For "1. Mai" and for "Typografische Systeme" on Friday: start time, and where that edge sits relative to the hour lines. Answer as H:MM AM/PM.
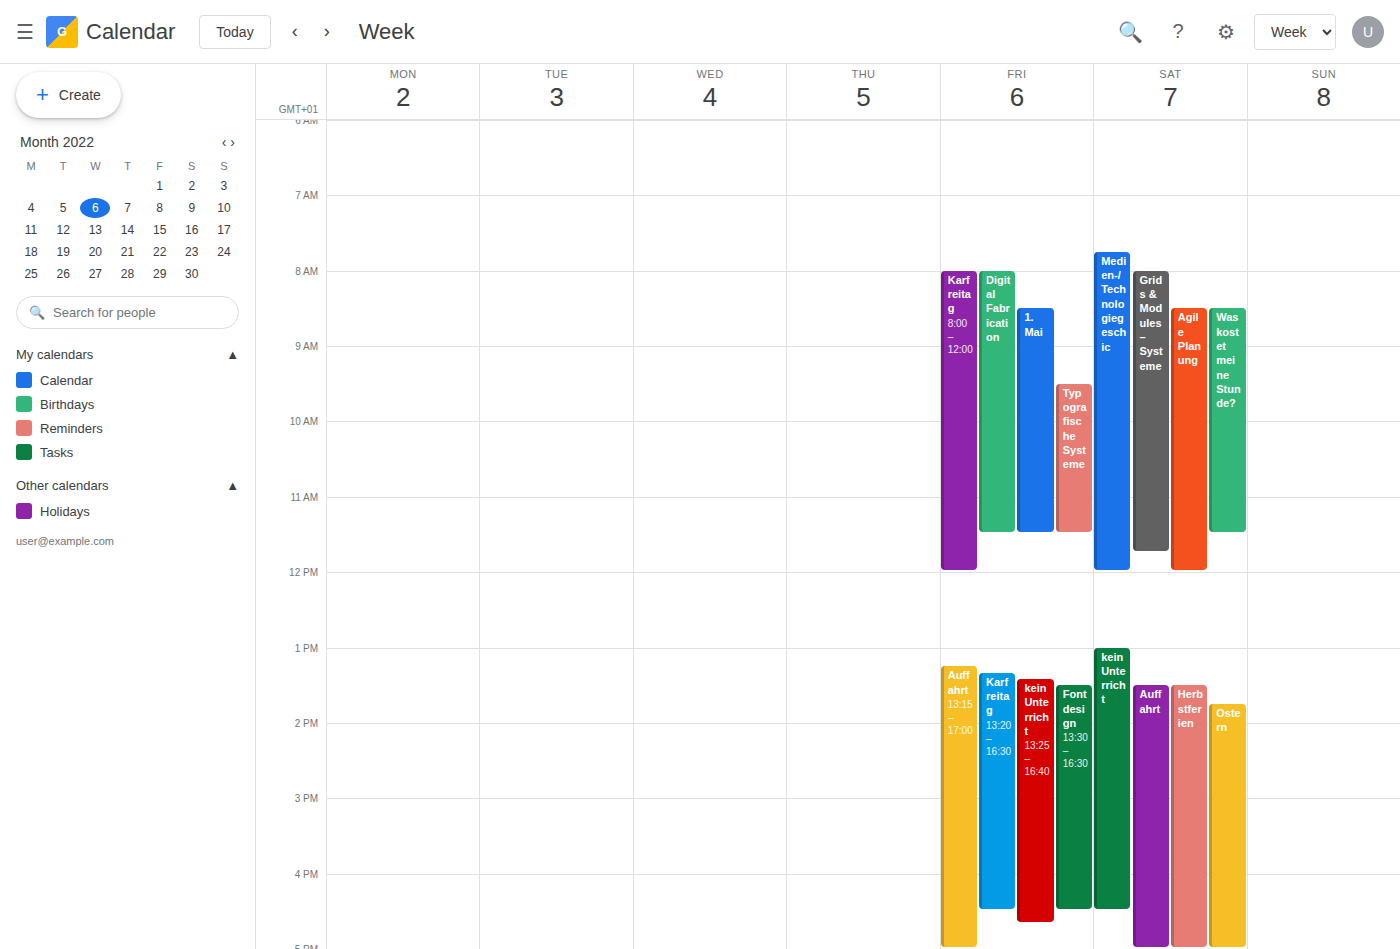
"1. Mai": 8:30 AM, halfway between the 8 AM and 9 AM lines. "Typografische Systeme": 9:30 AM, halfway between the 9 AM and 10 AM lines.